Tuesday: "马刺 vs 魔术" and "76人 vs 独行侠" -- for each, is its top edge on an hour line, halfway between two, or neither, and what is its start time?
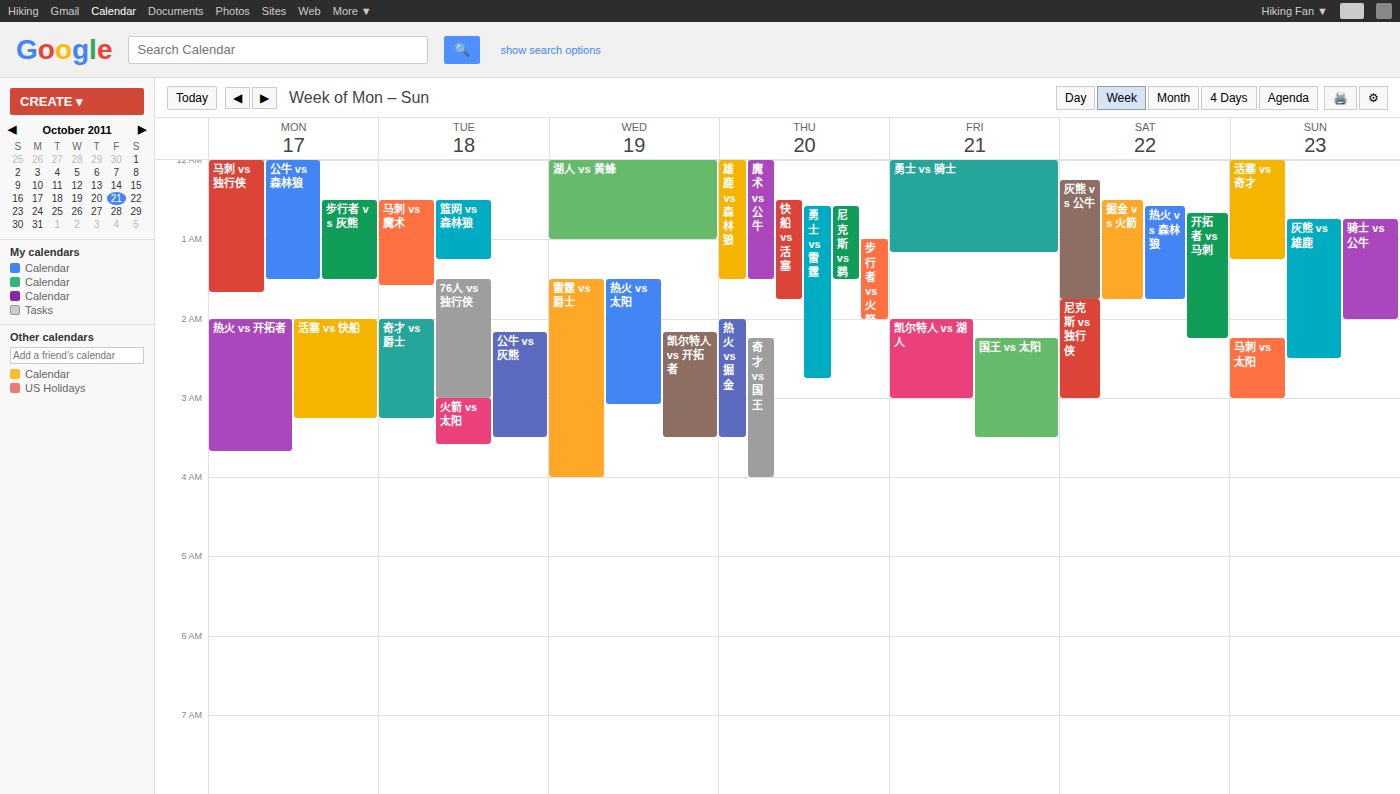
"马刺 vs 魔术": 12:30 AM, halfway between the 12 AM and 1 AM lines. "76人 vs 独行侠": 1:30 AM, halfway between the 1 AM and 2 AM lines.